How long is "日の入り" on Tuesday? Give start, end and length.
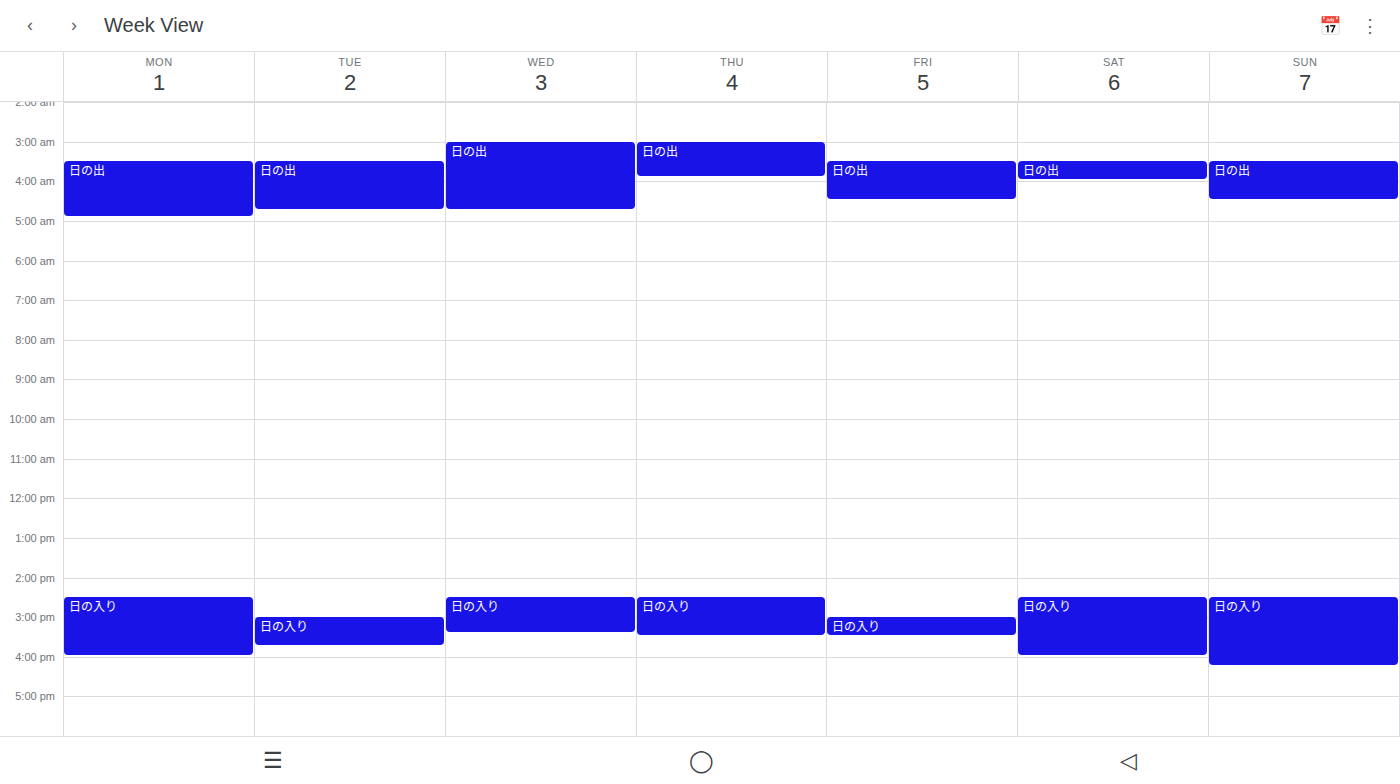
3:00 PM to 3:45 PM, 45 minutes